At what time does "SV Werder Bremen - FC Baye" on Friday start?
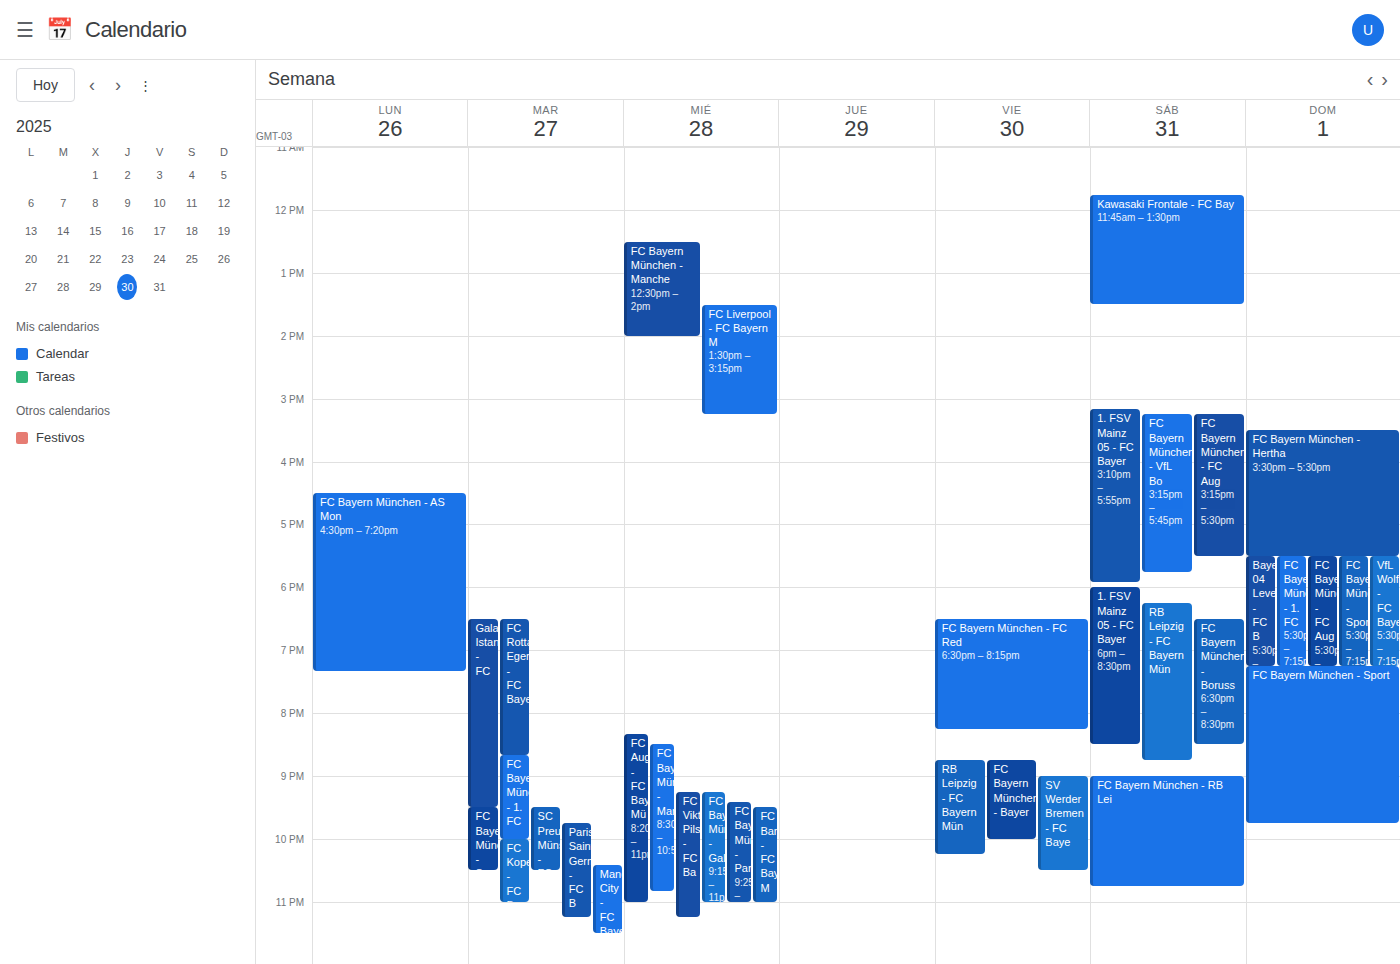
9:00 PM